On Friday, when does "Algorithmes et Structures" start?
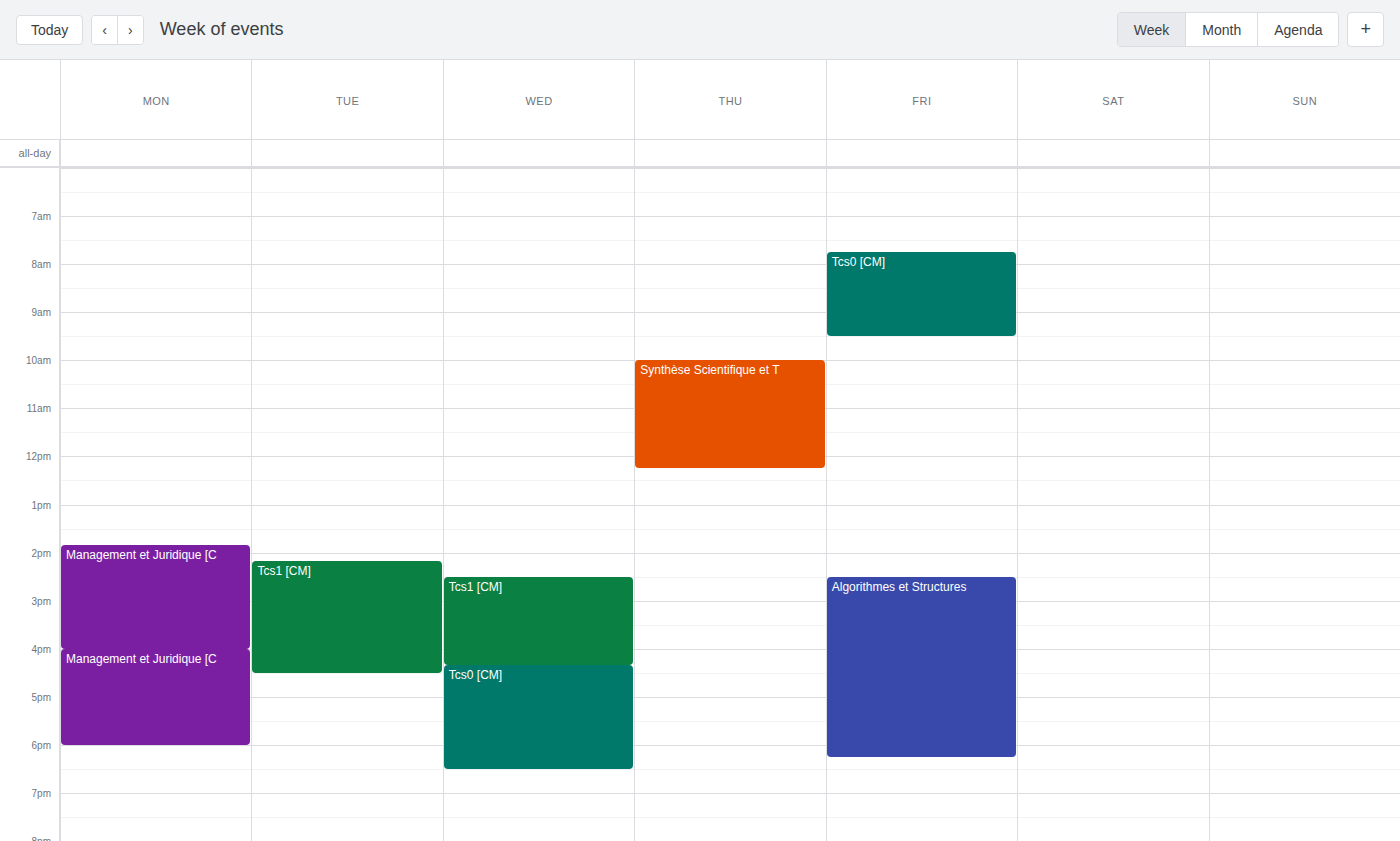
14:30